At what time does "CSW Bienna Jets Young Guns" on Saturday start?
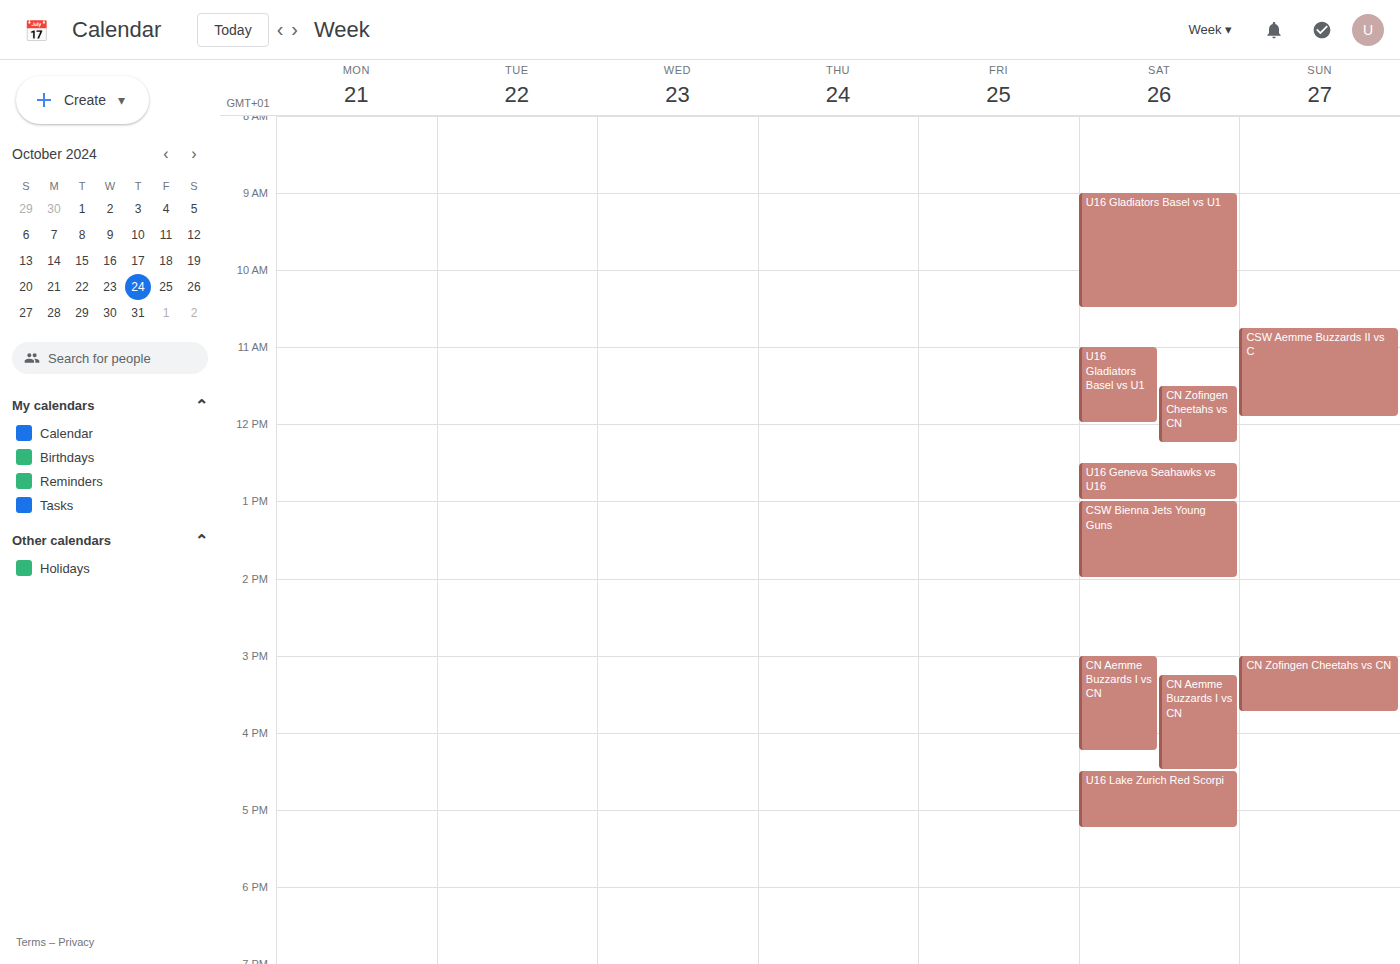
1:00 PM